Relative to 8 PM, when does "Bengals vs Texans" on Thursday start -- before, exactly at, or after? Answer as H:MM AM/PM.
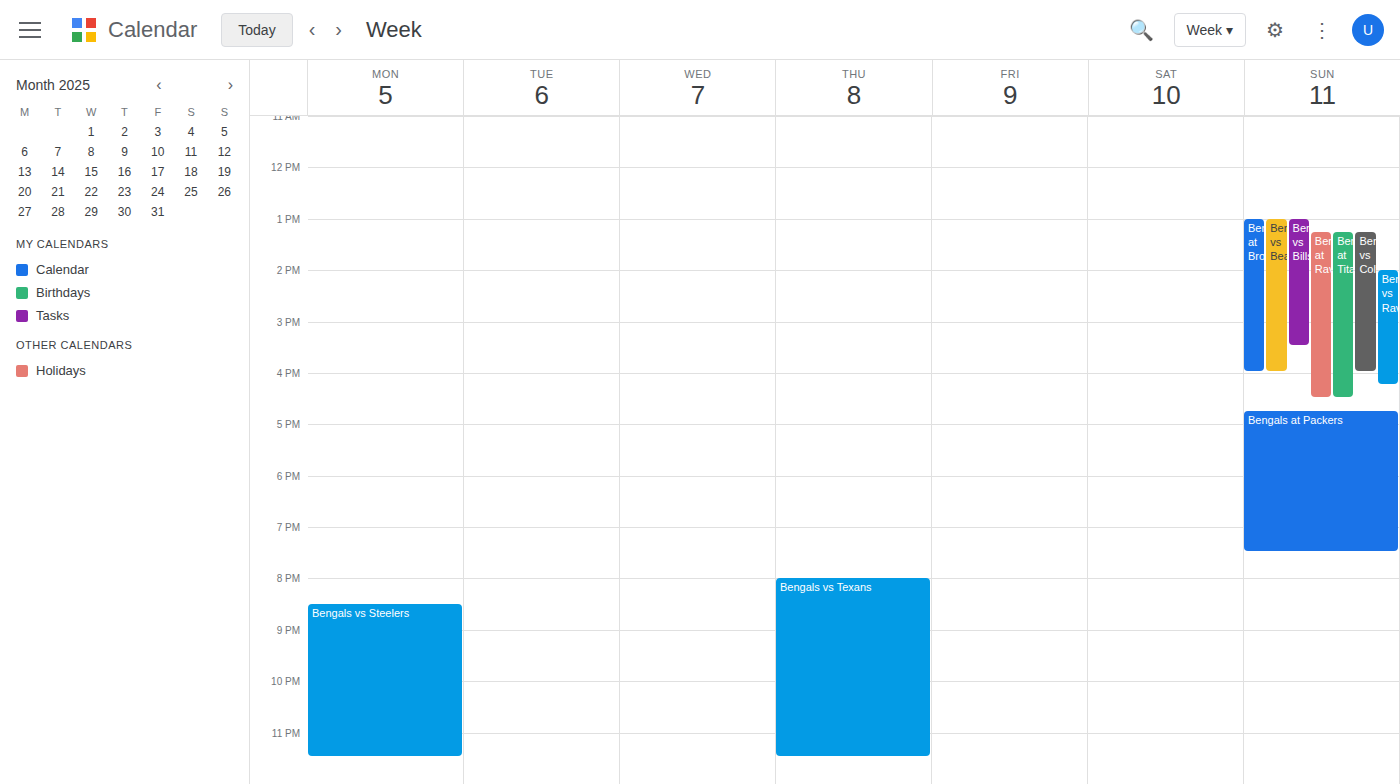
8:00 PM -- exactly at 8 PM, on the 8 PM line.